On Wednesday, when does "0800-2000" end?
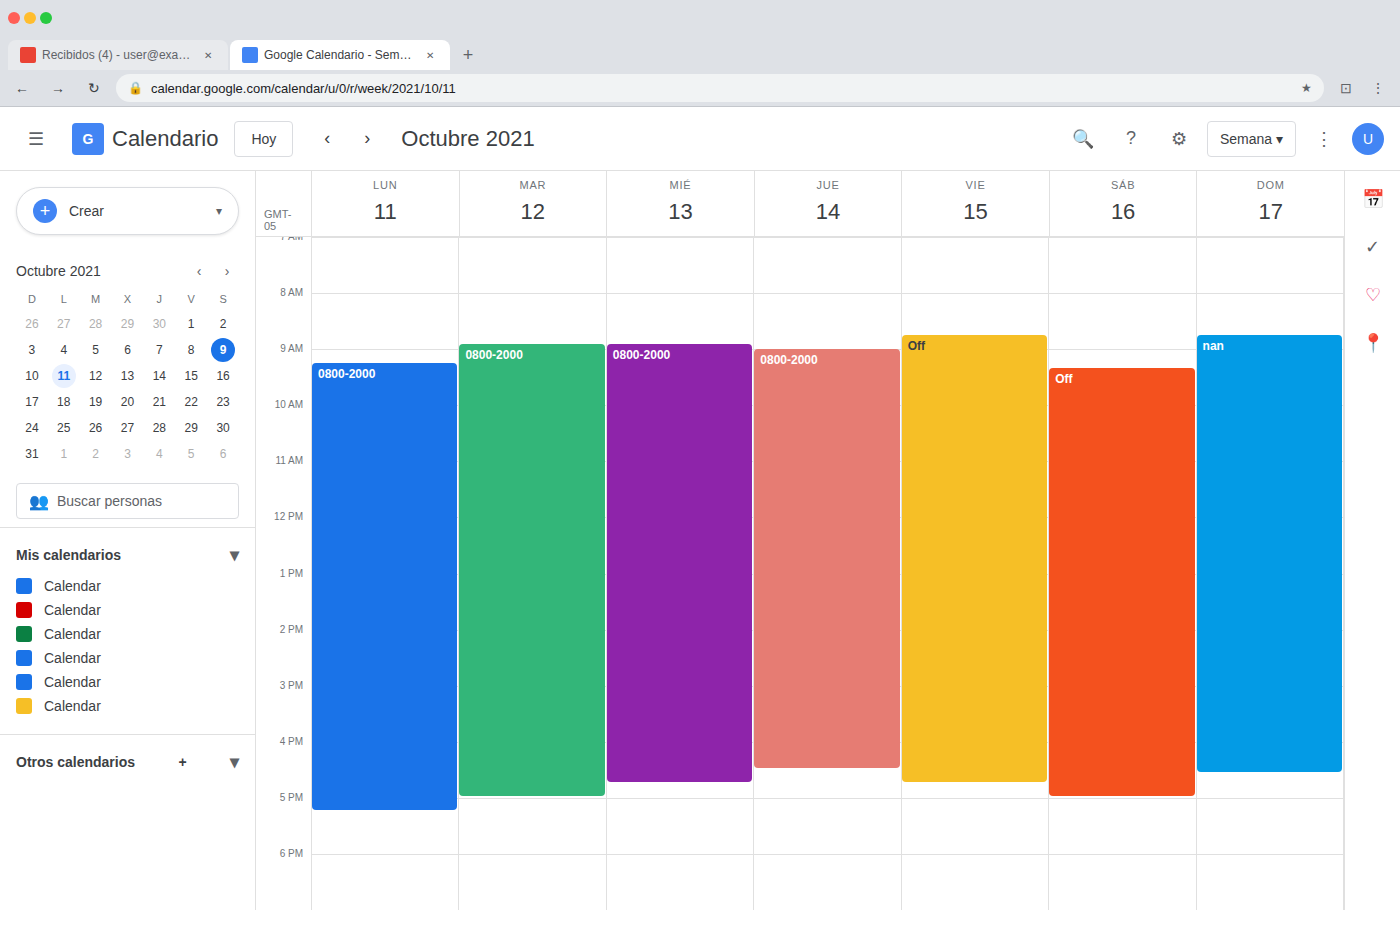
4:45 PM